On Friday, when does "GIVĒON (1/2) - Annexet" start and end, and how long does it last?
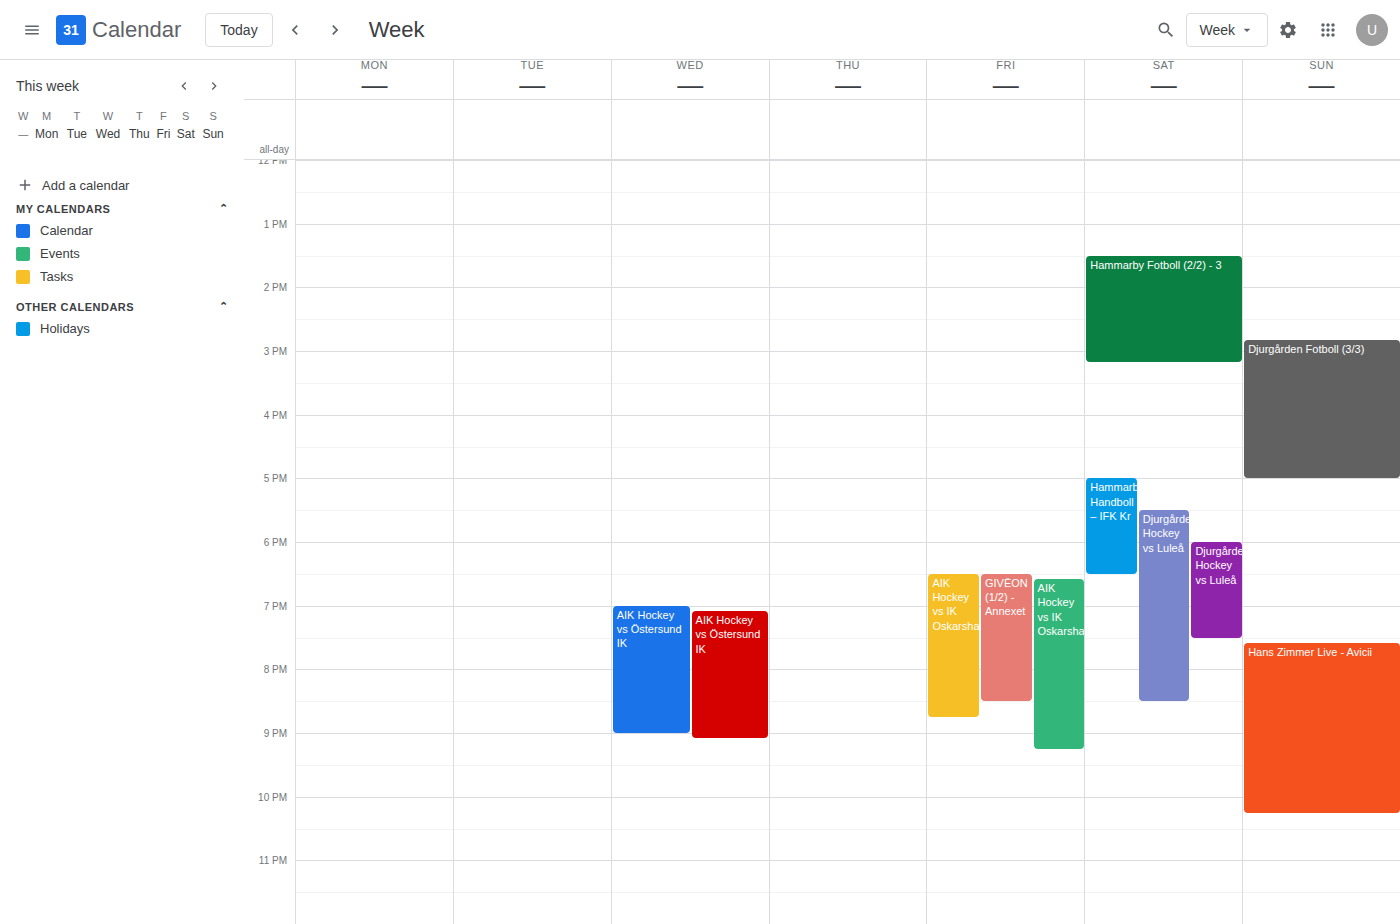
18:30 to 20:30, 2 hours